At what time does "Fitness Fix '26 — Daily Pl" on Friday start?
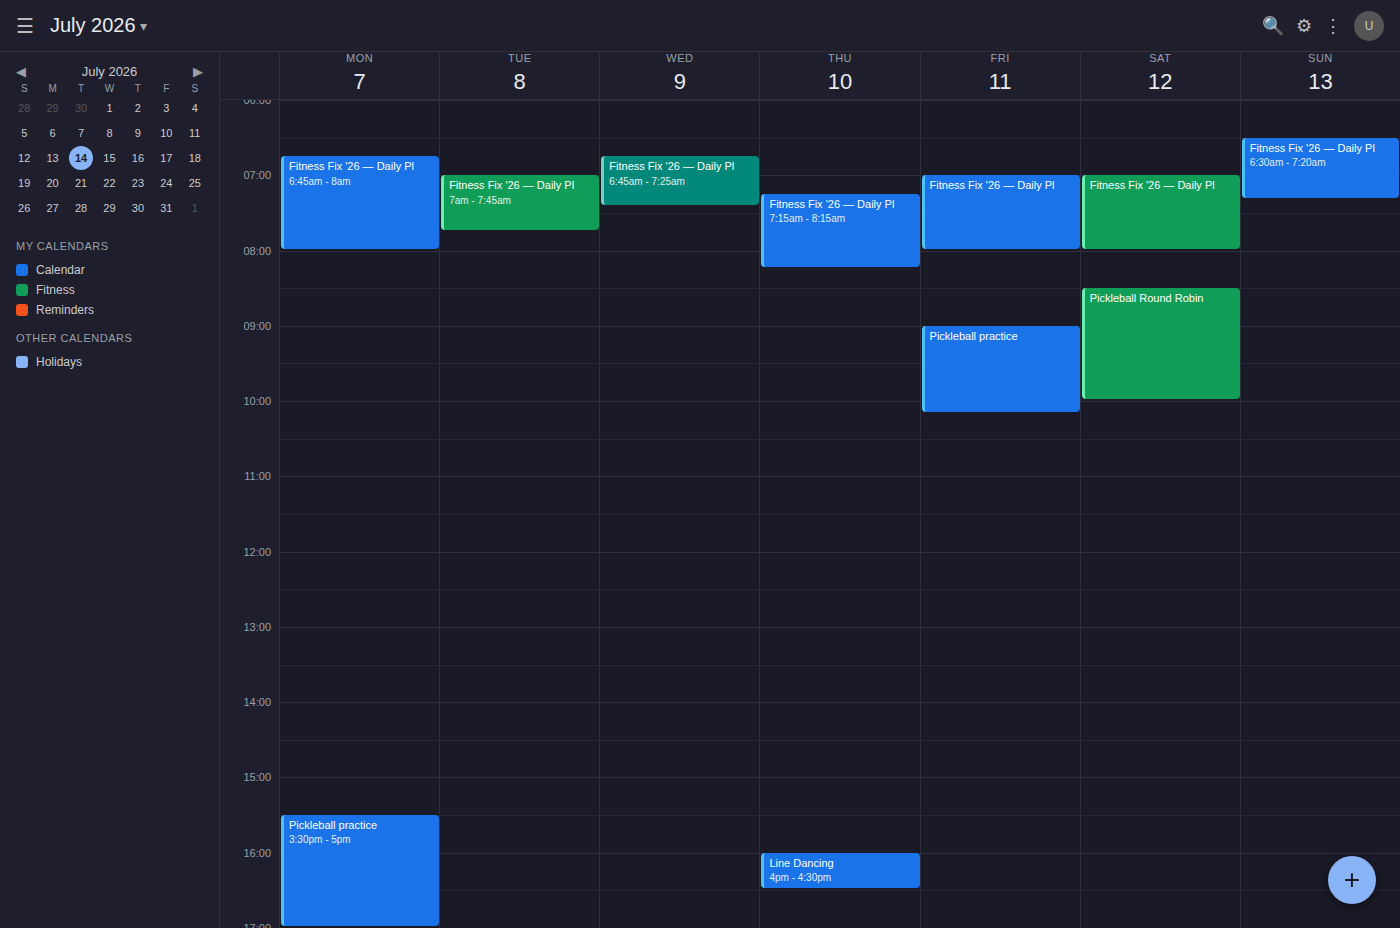
7:00 AM